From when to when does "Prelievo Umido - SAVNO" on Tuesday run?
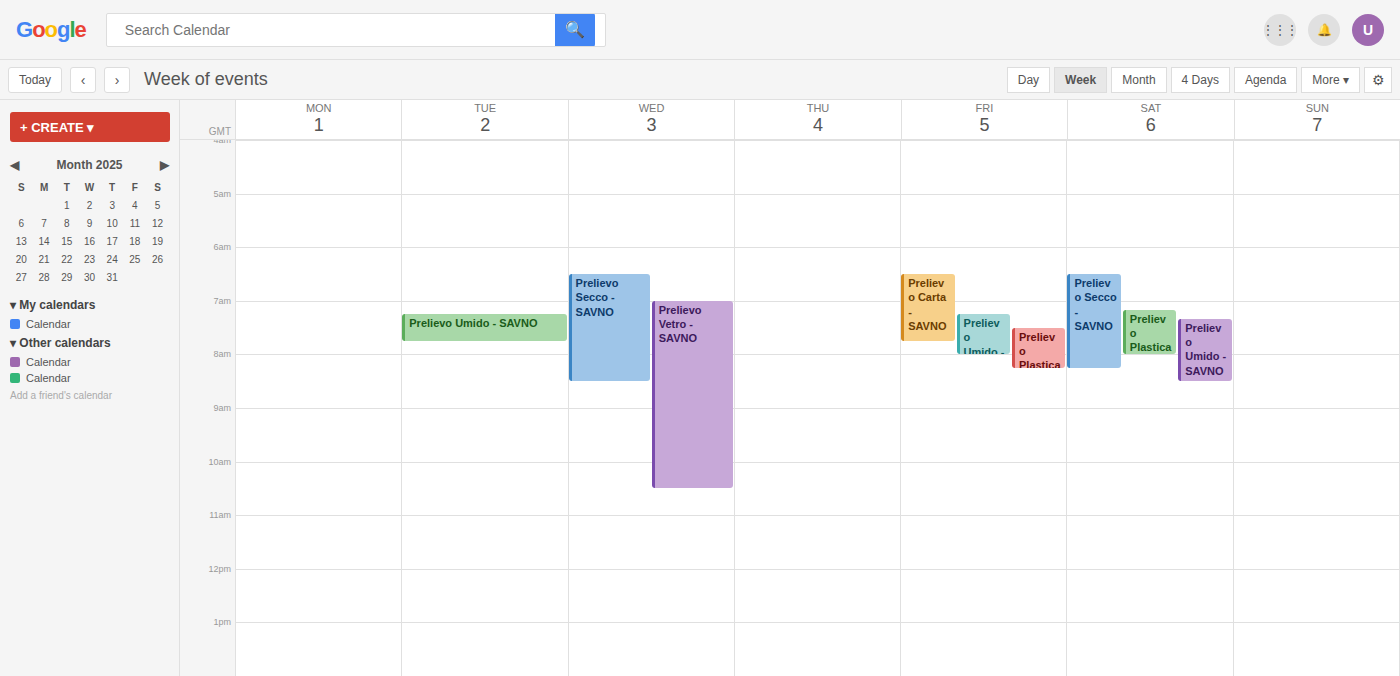
7:15 AM to 7:45 AM